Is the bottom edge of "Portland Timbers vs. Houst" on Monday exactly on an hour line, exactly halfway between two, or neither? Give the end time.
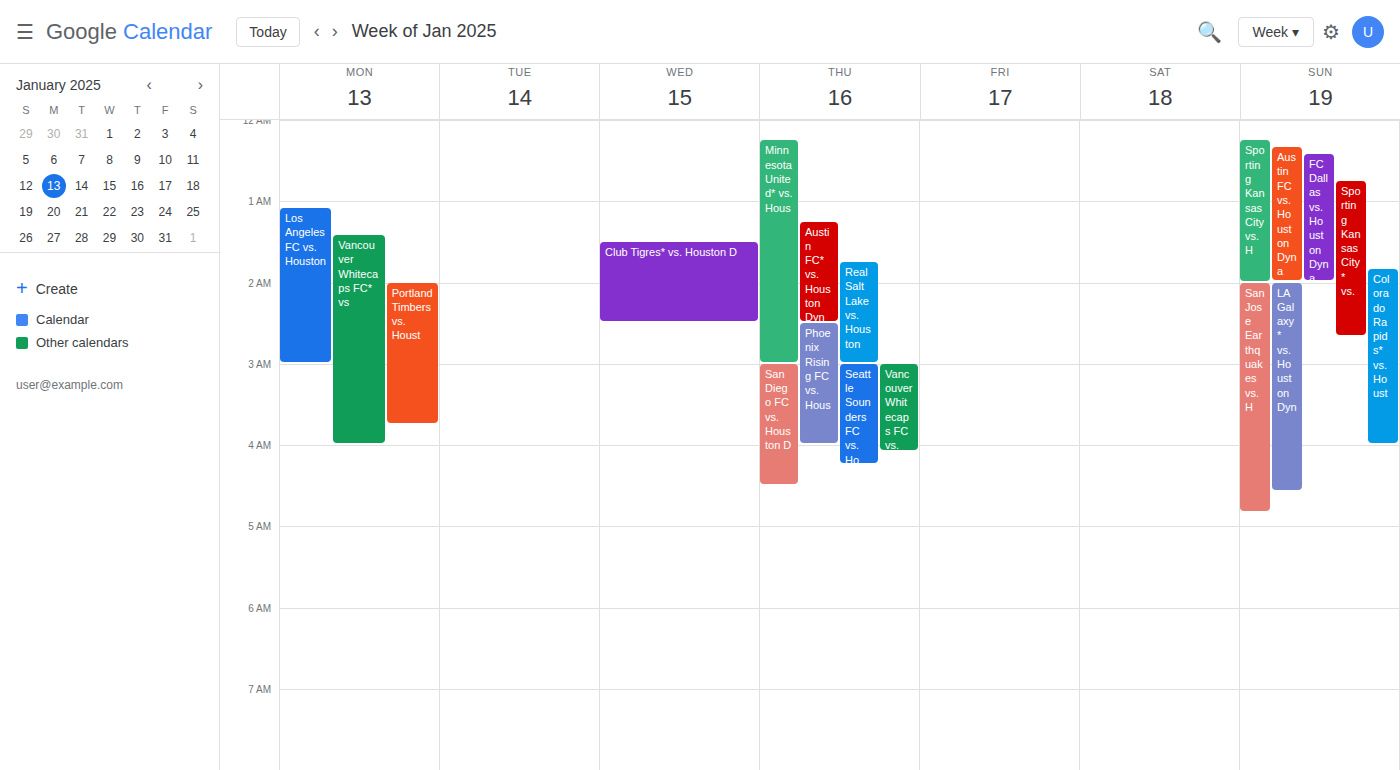
3:45 AM -- neither: three quarters of the way from the 3 AM line to the 4 AM line.